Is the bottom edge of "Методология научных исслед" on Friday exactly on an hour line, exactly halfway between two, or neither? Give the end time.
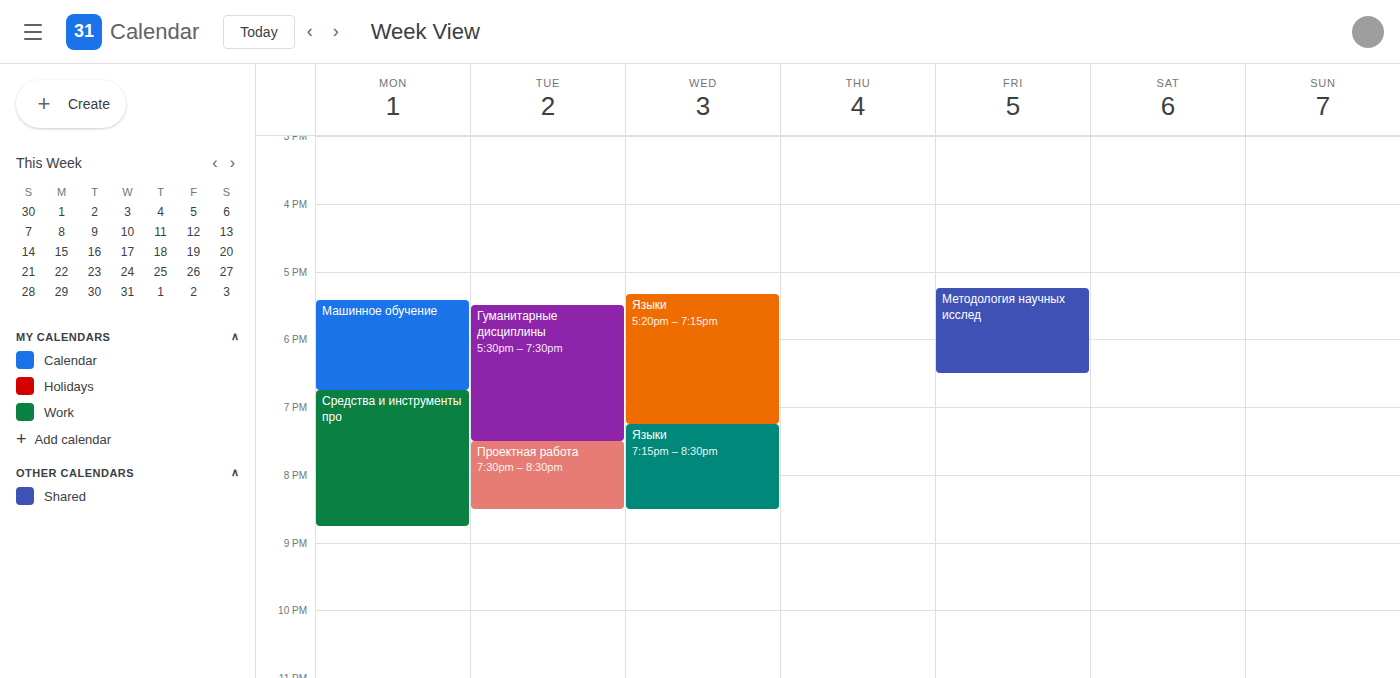
6:30 PM -- halfway between the 6 PM and 7 PM lines.